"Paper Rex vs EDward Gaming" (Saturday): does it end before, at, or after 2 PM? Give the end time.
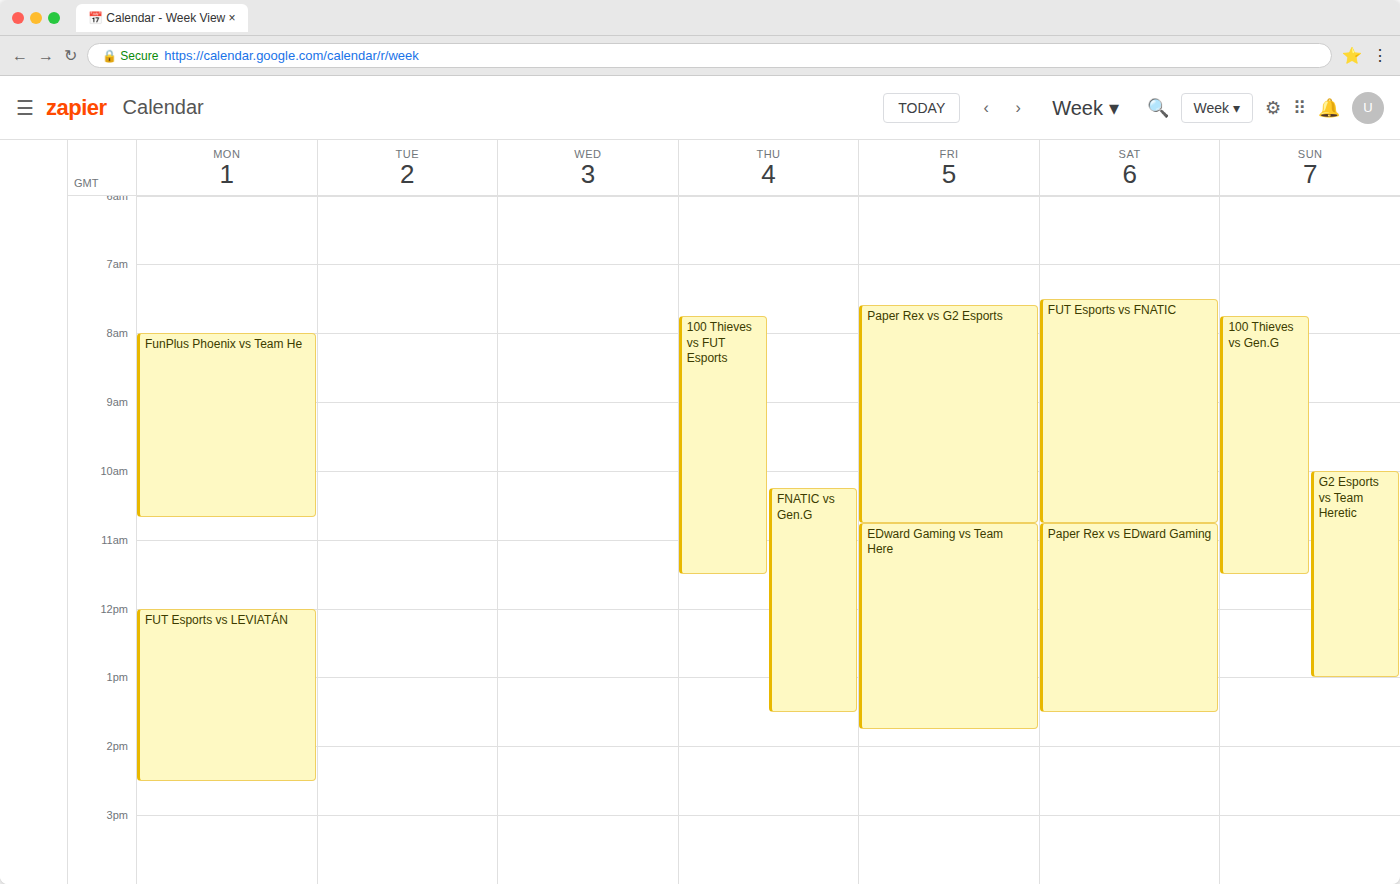
1:30 PM -- before 2 PM, 30 minutes above the 2 PM line.